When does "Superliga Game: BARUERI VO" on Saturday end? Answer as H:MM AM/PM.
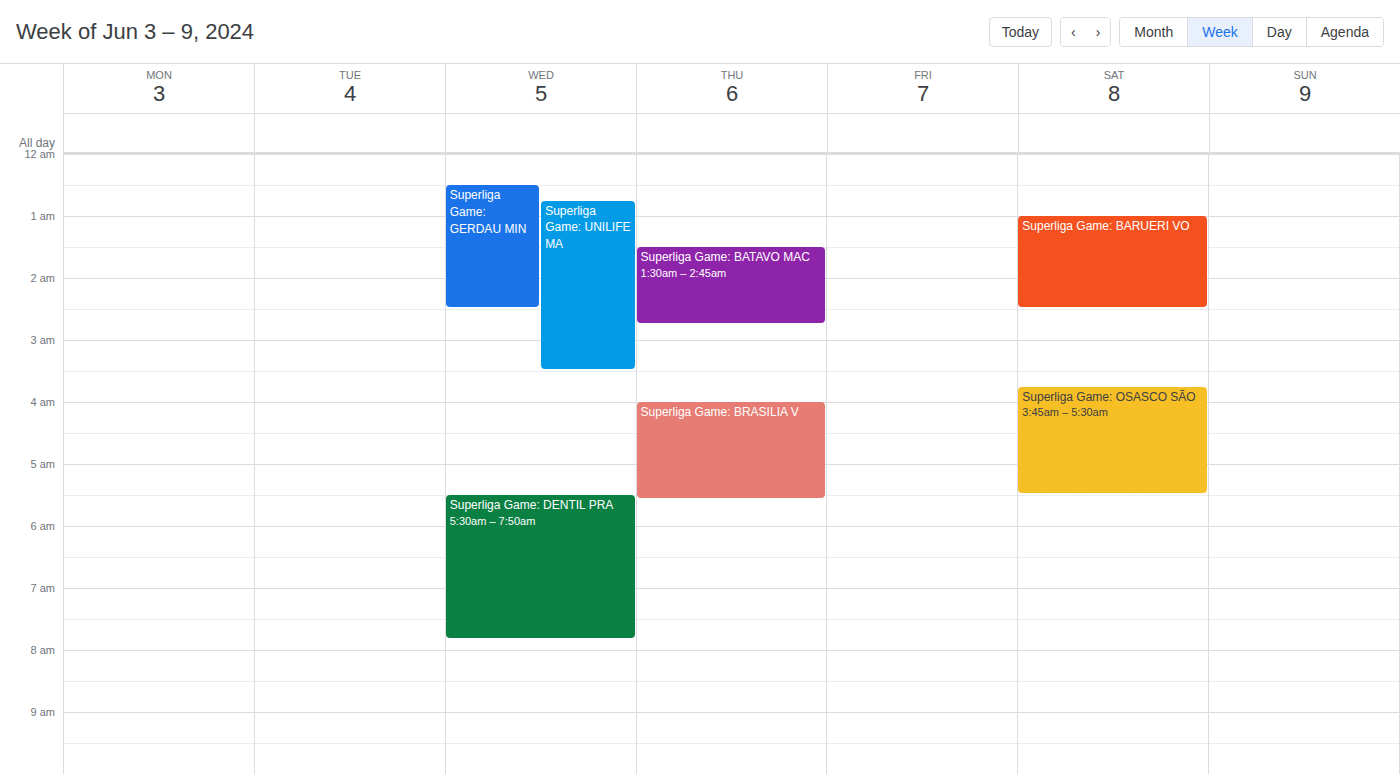
2:30 AM